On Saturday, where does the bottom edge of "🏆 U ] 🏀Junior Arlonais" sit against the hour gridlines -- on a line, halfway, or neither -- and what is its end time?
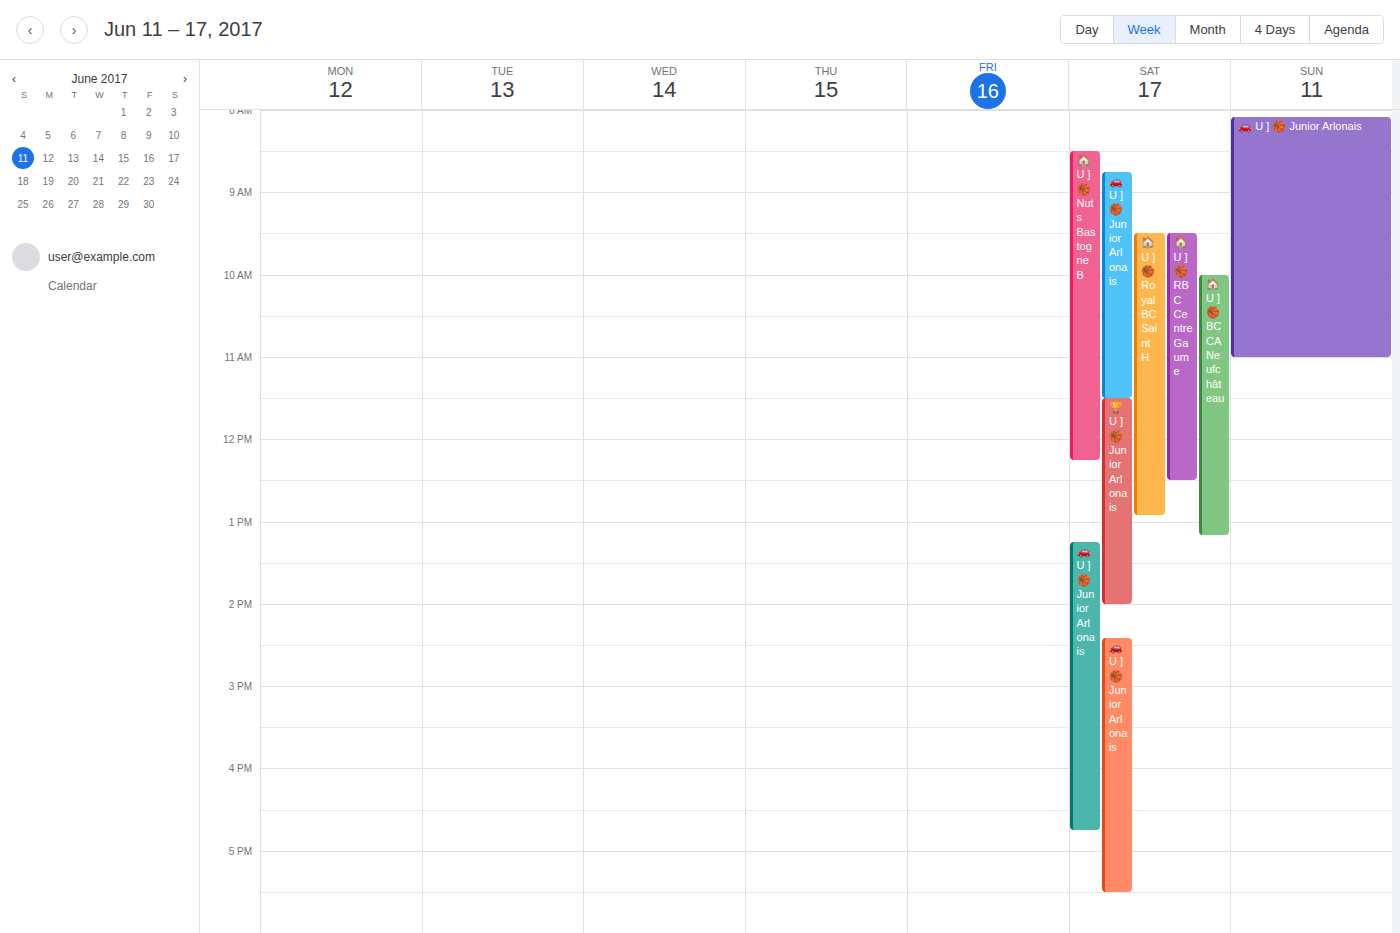
2:00 PM -- exactly on the 2 PM line.